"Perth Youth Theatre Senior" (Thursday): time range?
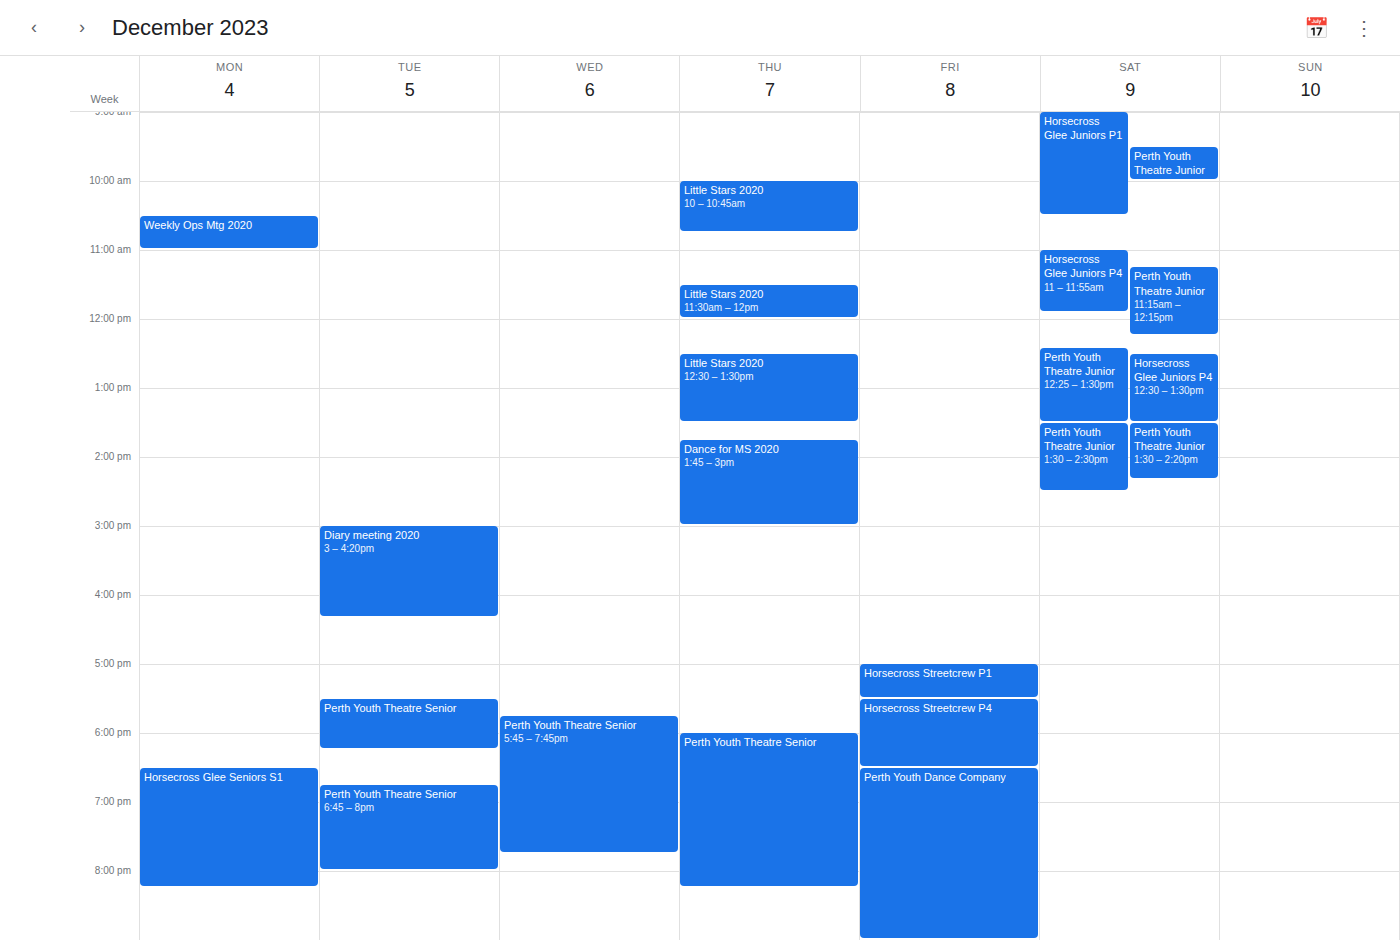
18:00 to 20:15